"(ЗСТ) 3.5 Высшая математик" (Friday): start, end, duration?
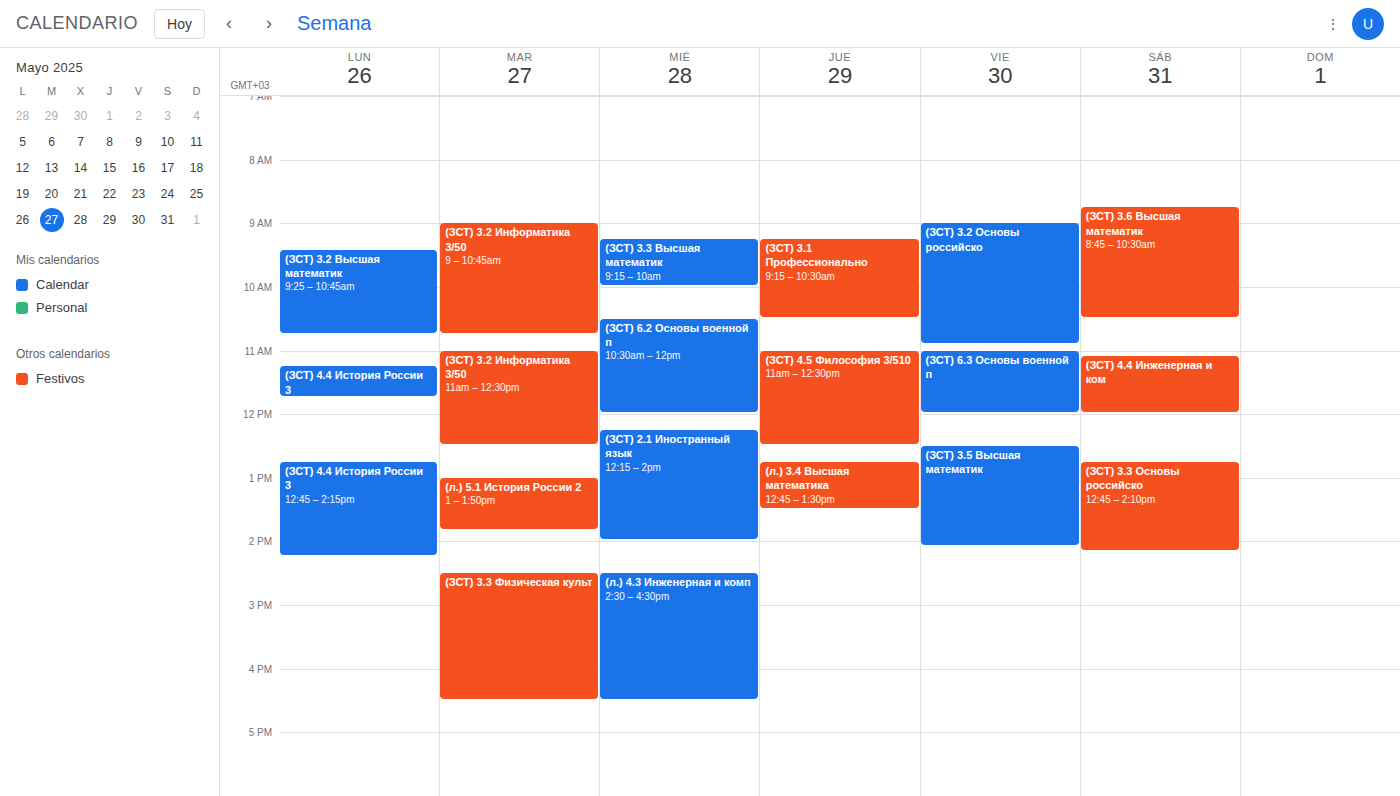
12:30 PM to 2:05 PM, 1 hour 35 minutes